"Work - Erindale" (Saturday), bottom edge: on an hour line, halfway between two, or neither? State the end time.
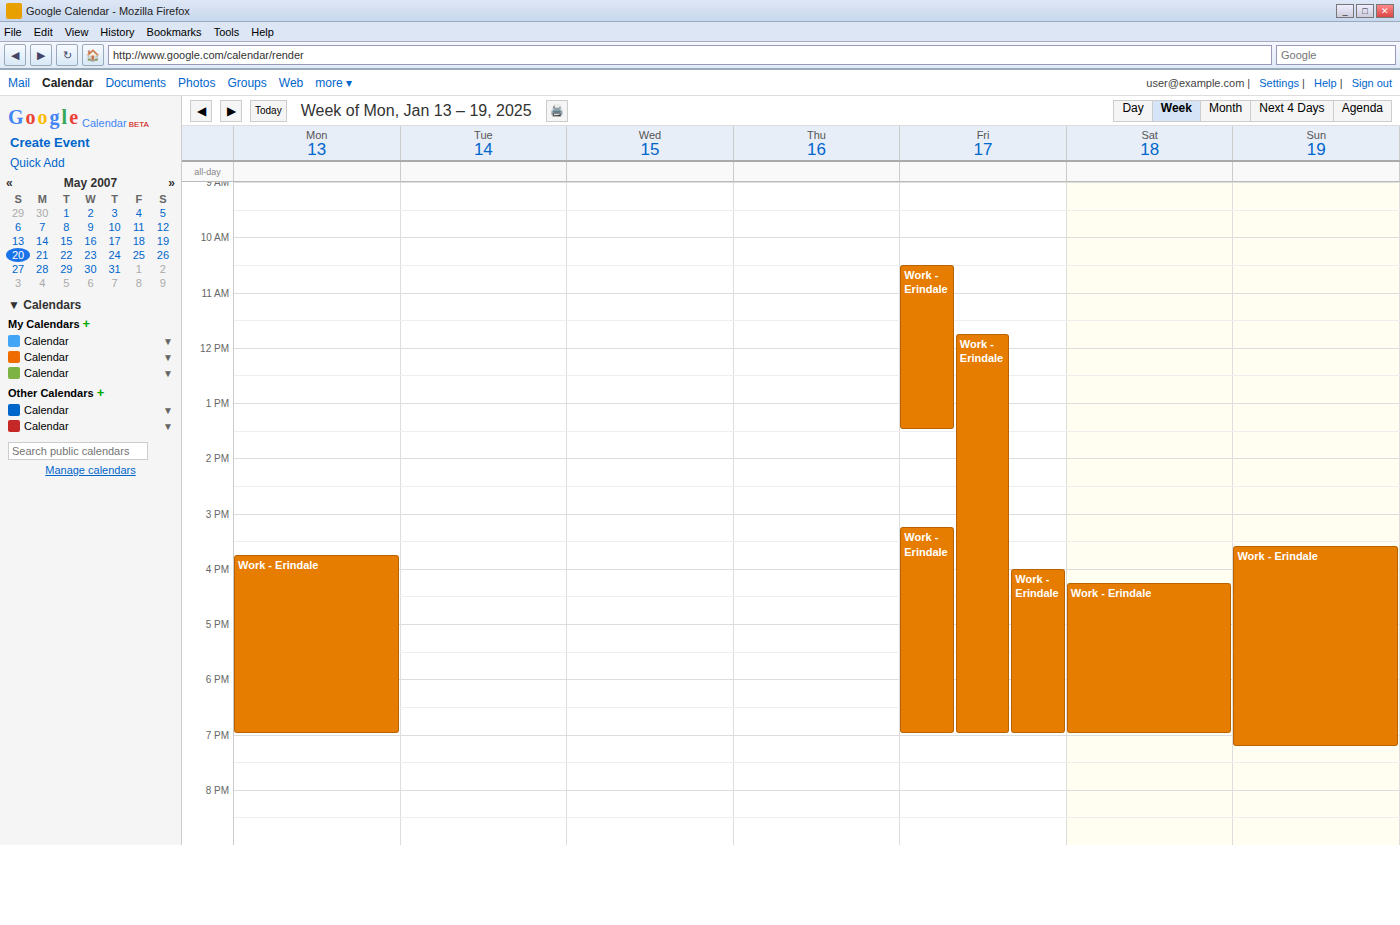
7:00 PM -- exactly on the 7 PM line.